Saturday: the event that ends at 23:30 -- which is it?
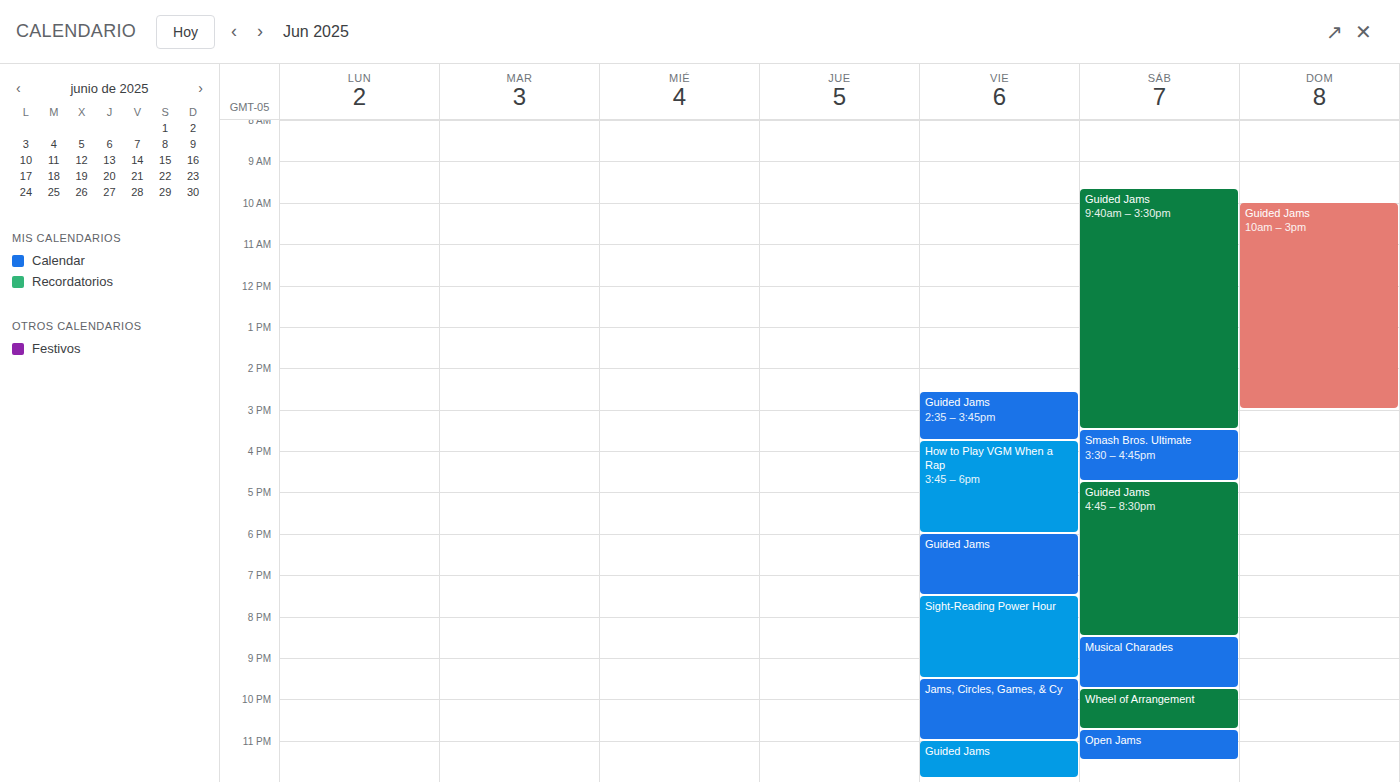
"Open Jams"